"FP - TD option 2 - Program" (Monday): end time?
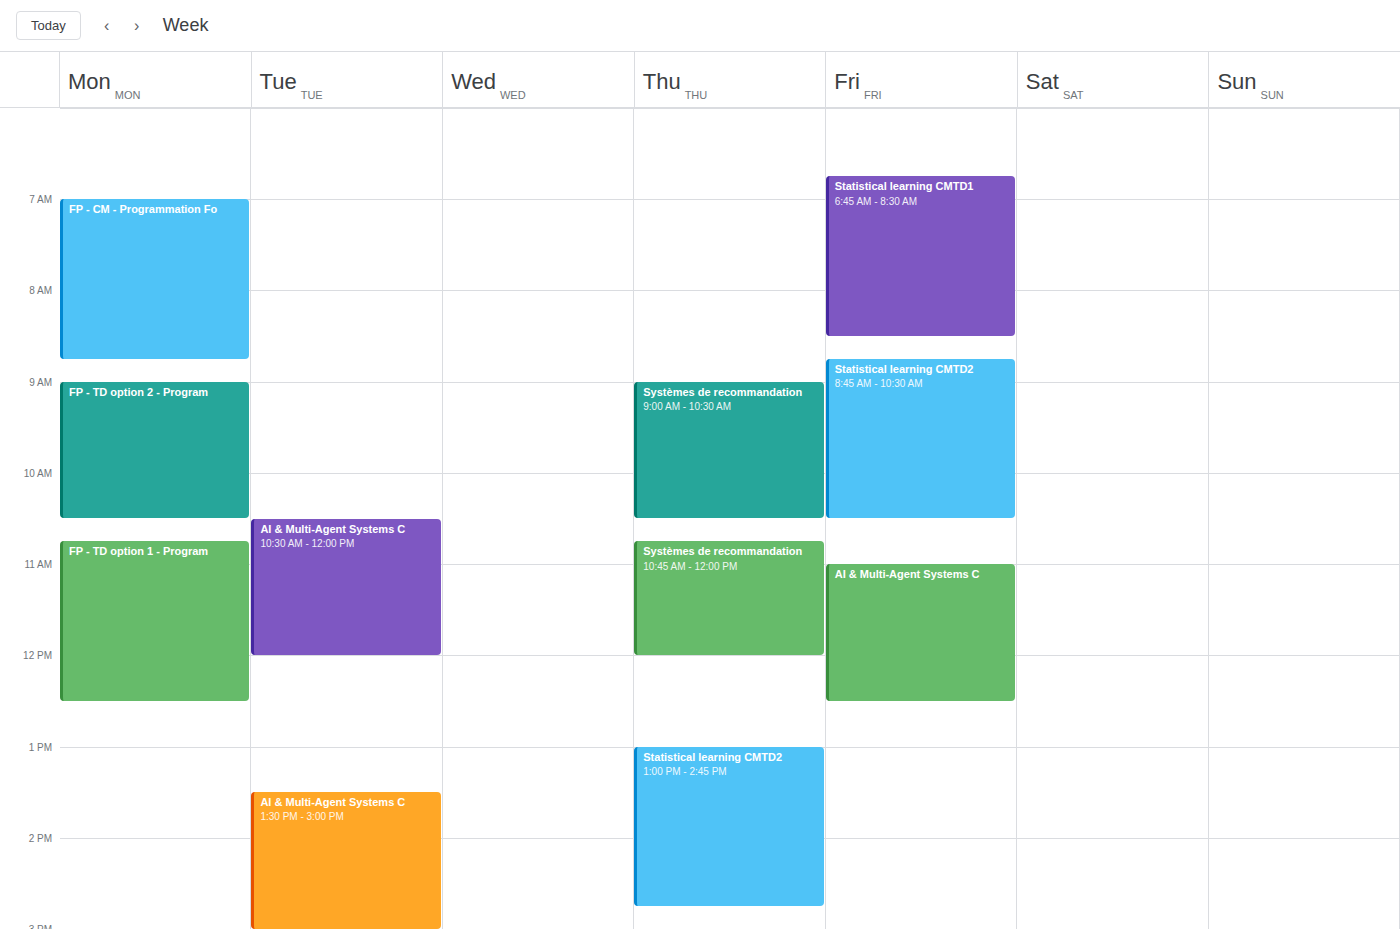
10:30 AM